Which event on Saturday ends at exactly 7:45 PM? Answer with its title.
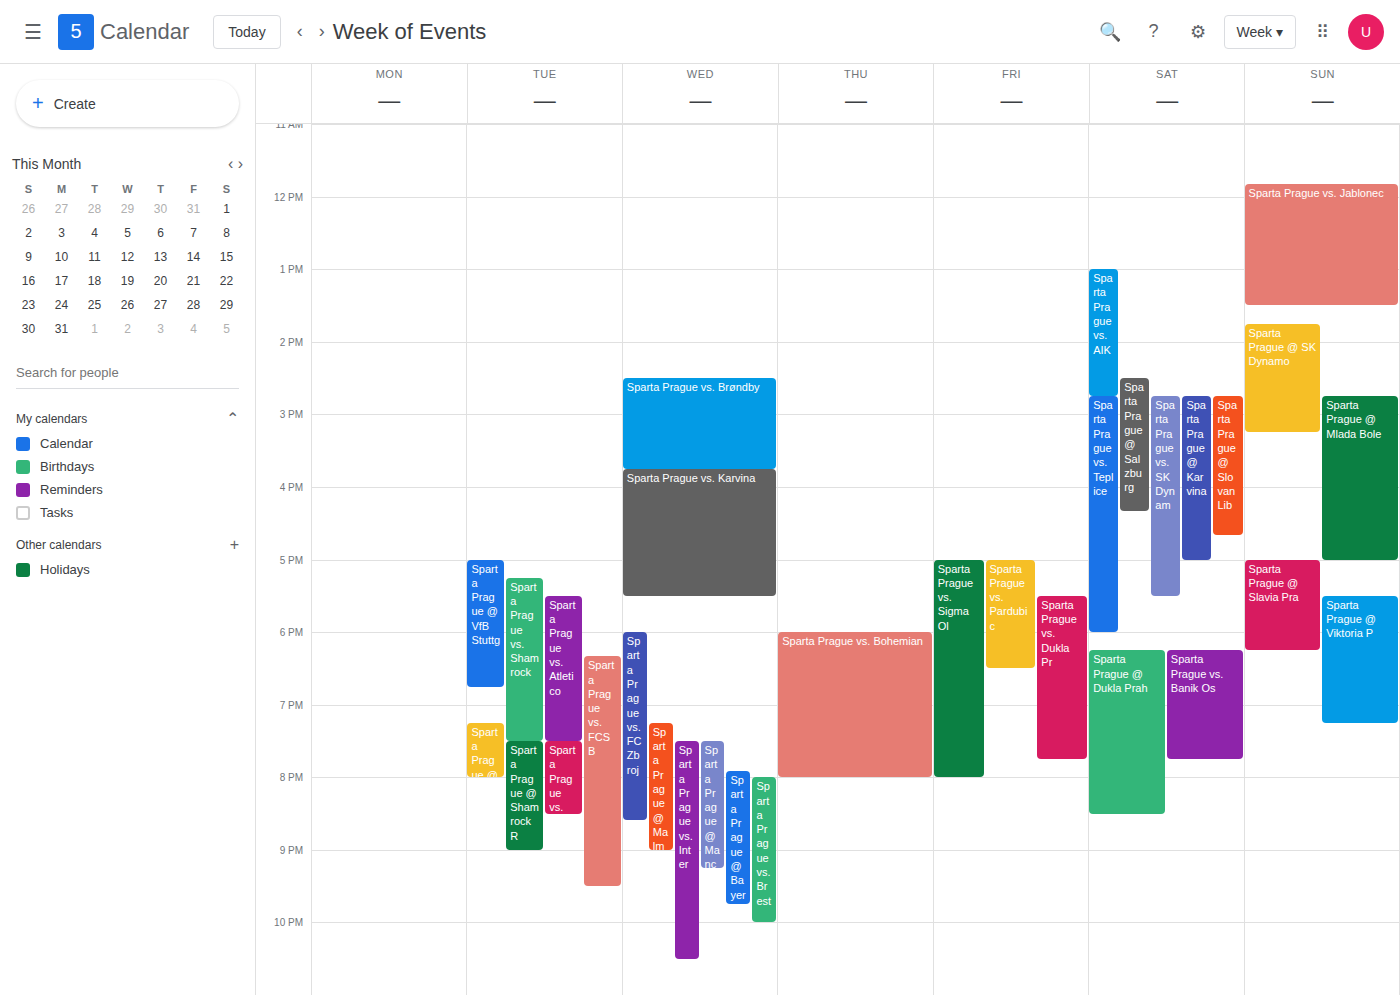
"Sparta Prague vs. Banik Os"